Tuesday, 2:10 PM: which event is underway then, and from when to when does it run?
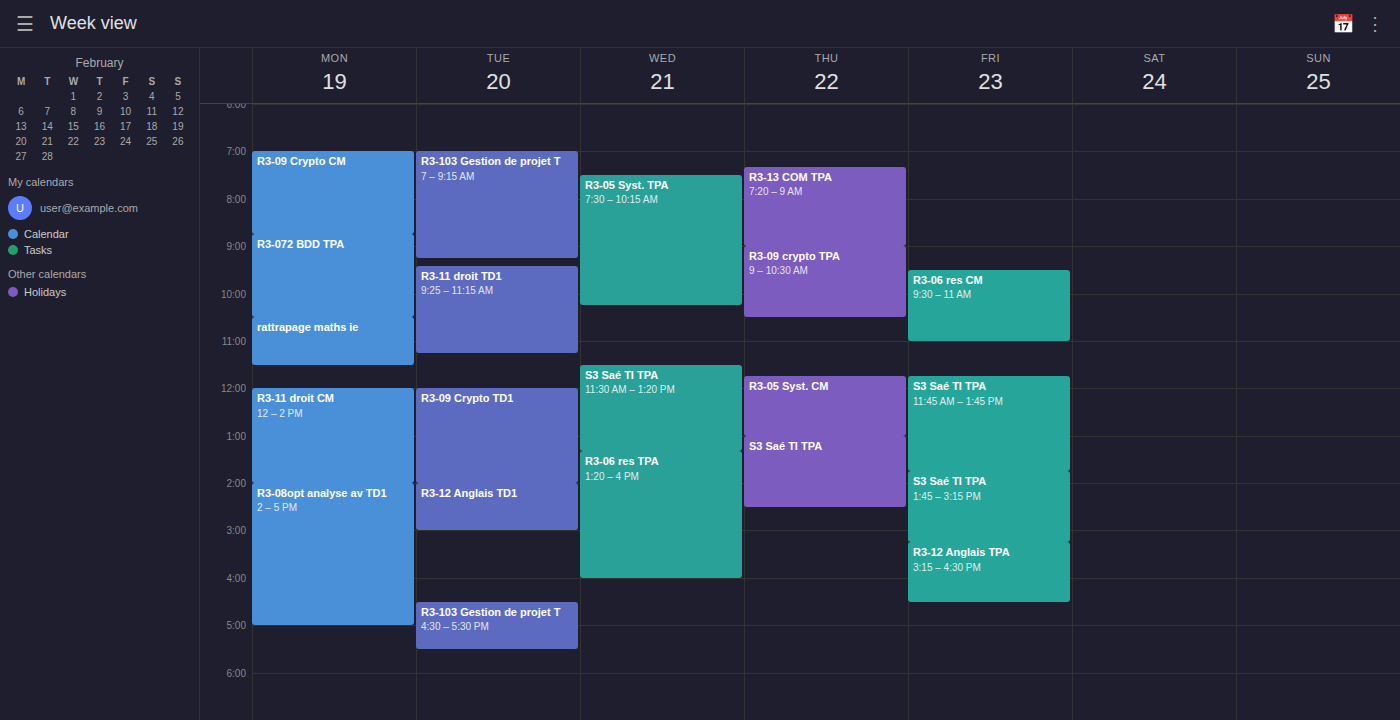
"R3-12 Anglais TD1", 2:00 PM to 3:00 PM